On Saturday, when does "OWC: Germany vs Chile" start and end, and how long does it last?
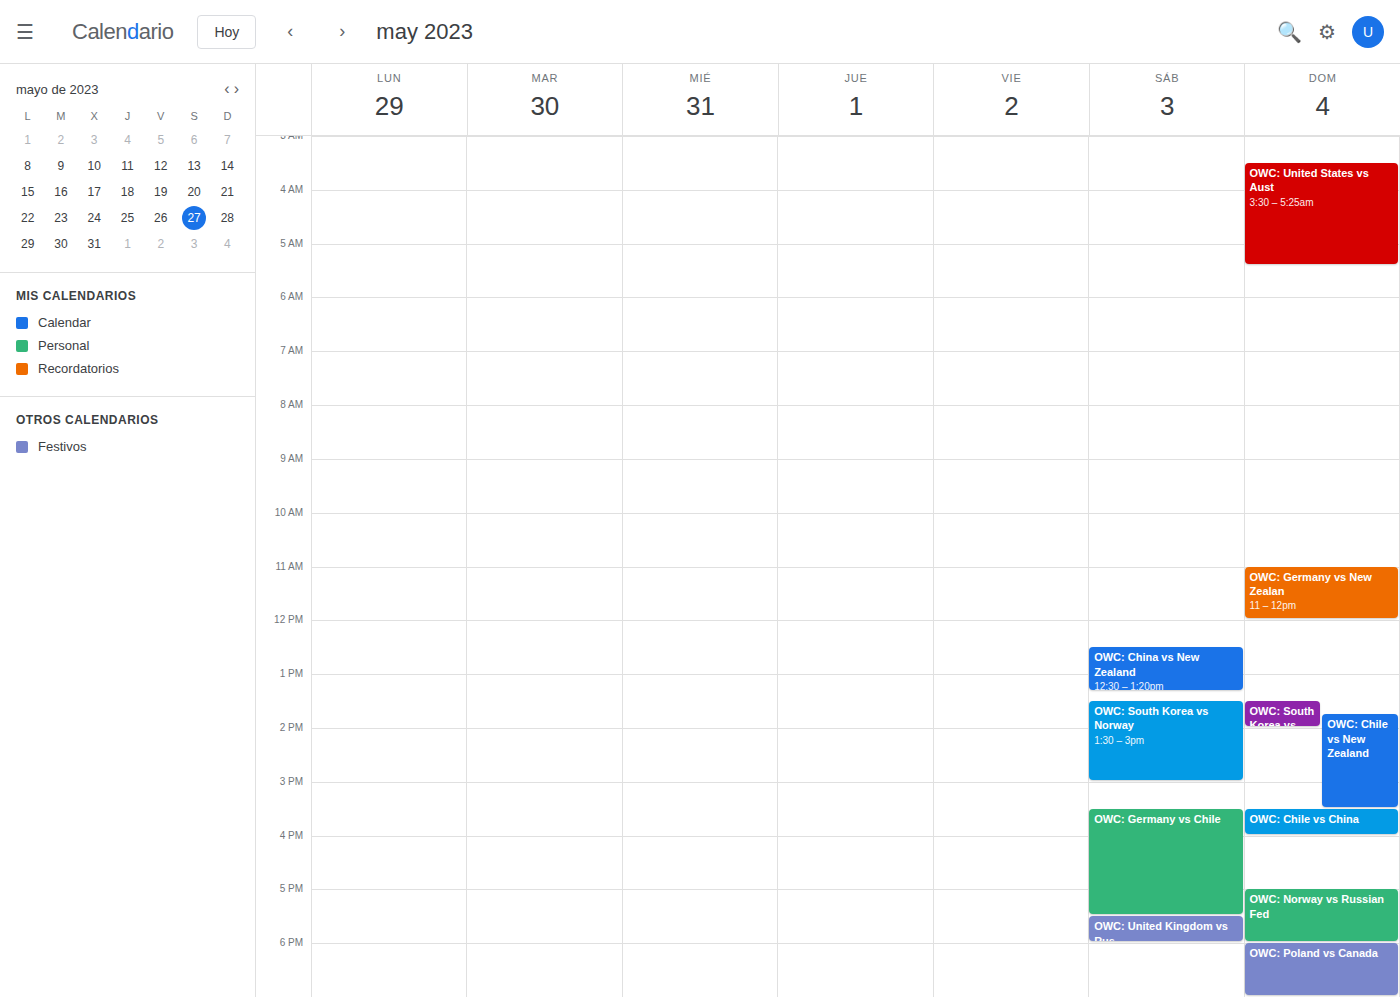
3:30 PM to 5:30 PM, 2 hours